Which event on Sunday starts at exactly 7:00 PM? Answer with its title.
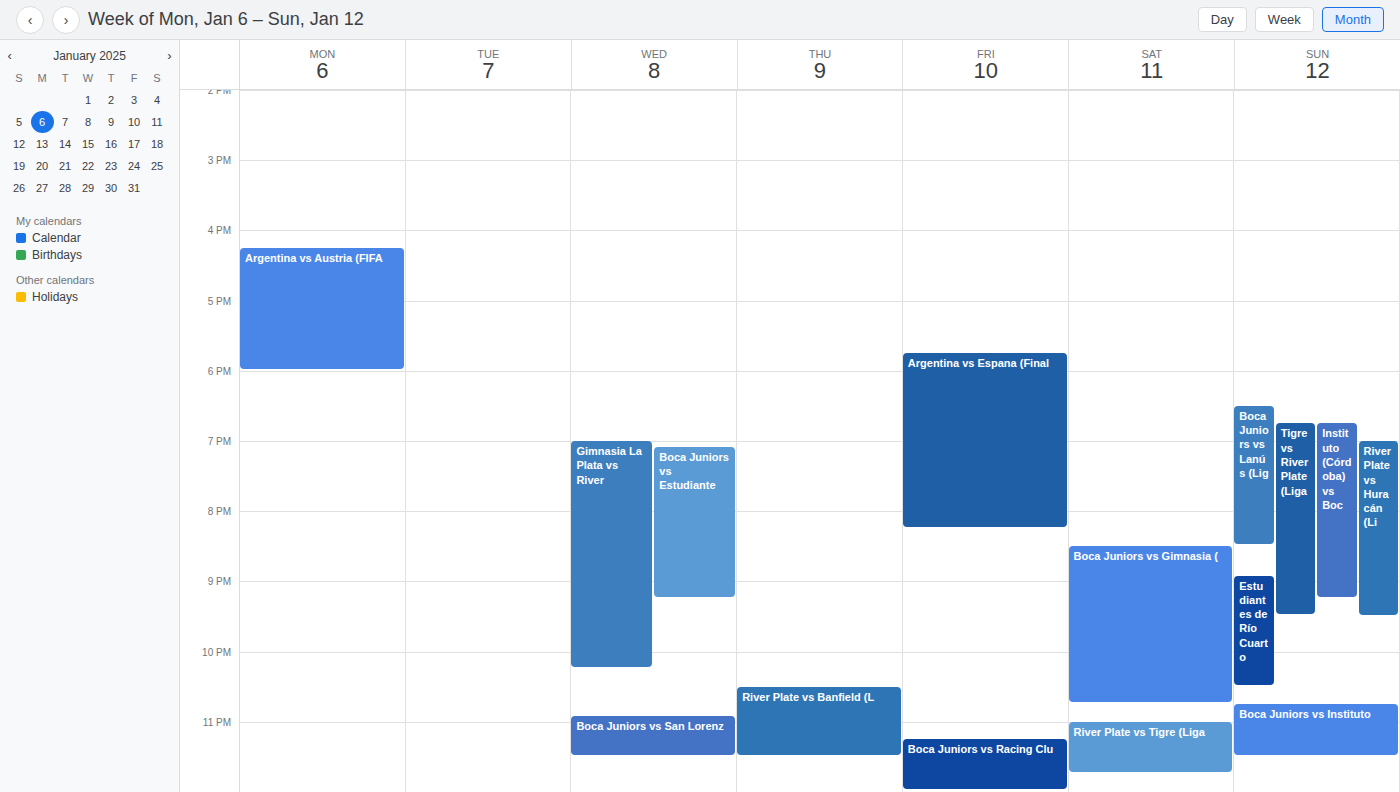
"River Plate vs Huracán (Li"